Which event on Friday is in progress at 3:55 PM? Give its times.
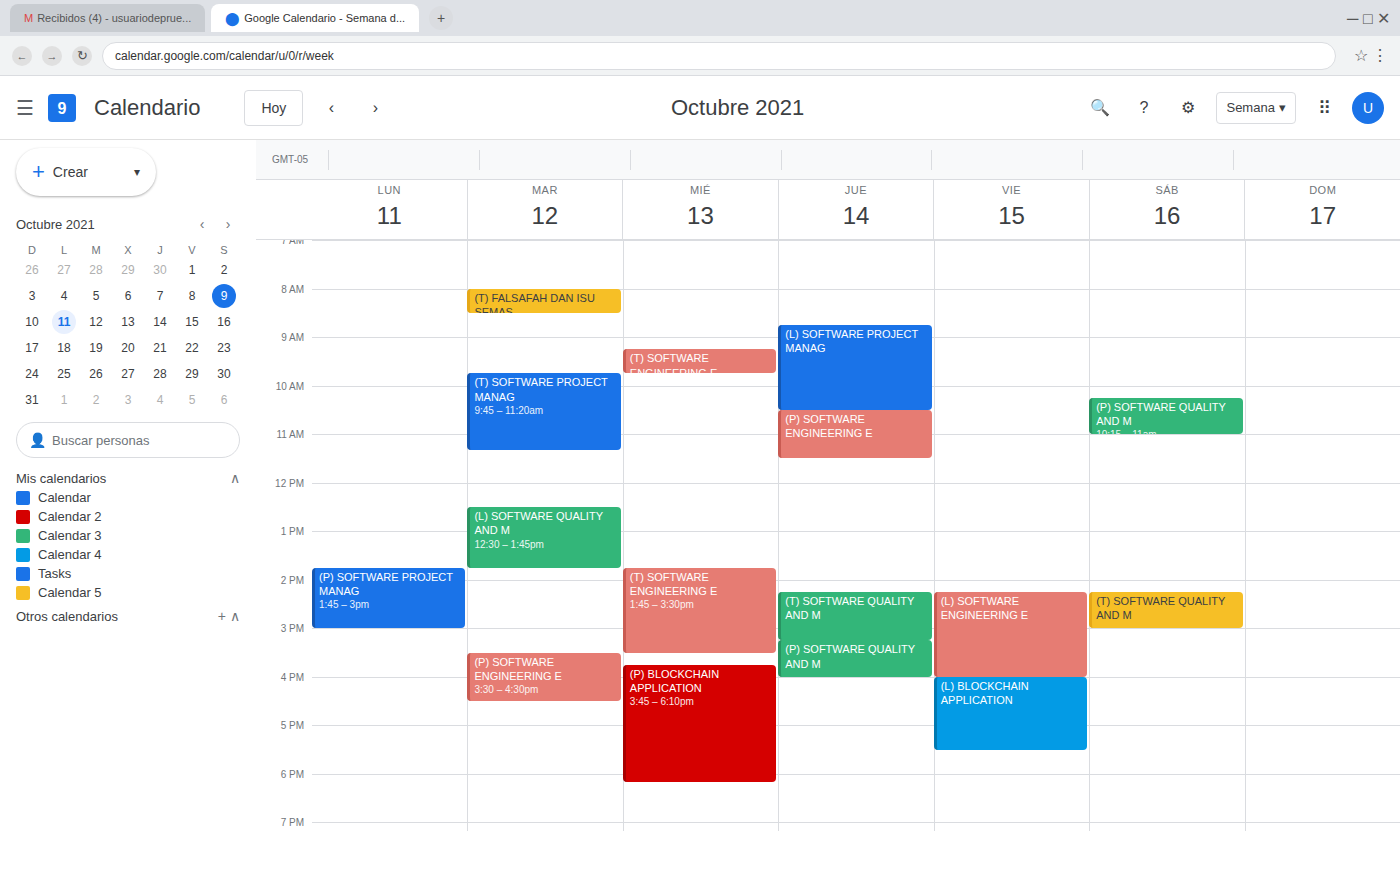
"(L) SOFTWARE ENGINEERING E", 2:15 PM to 4:00 PM